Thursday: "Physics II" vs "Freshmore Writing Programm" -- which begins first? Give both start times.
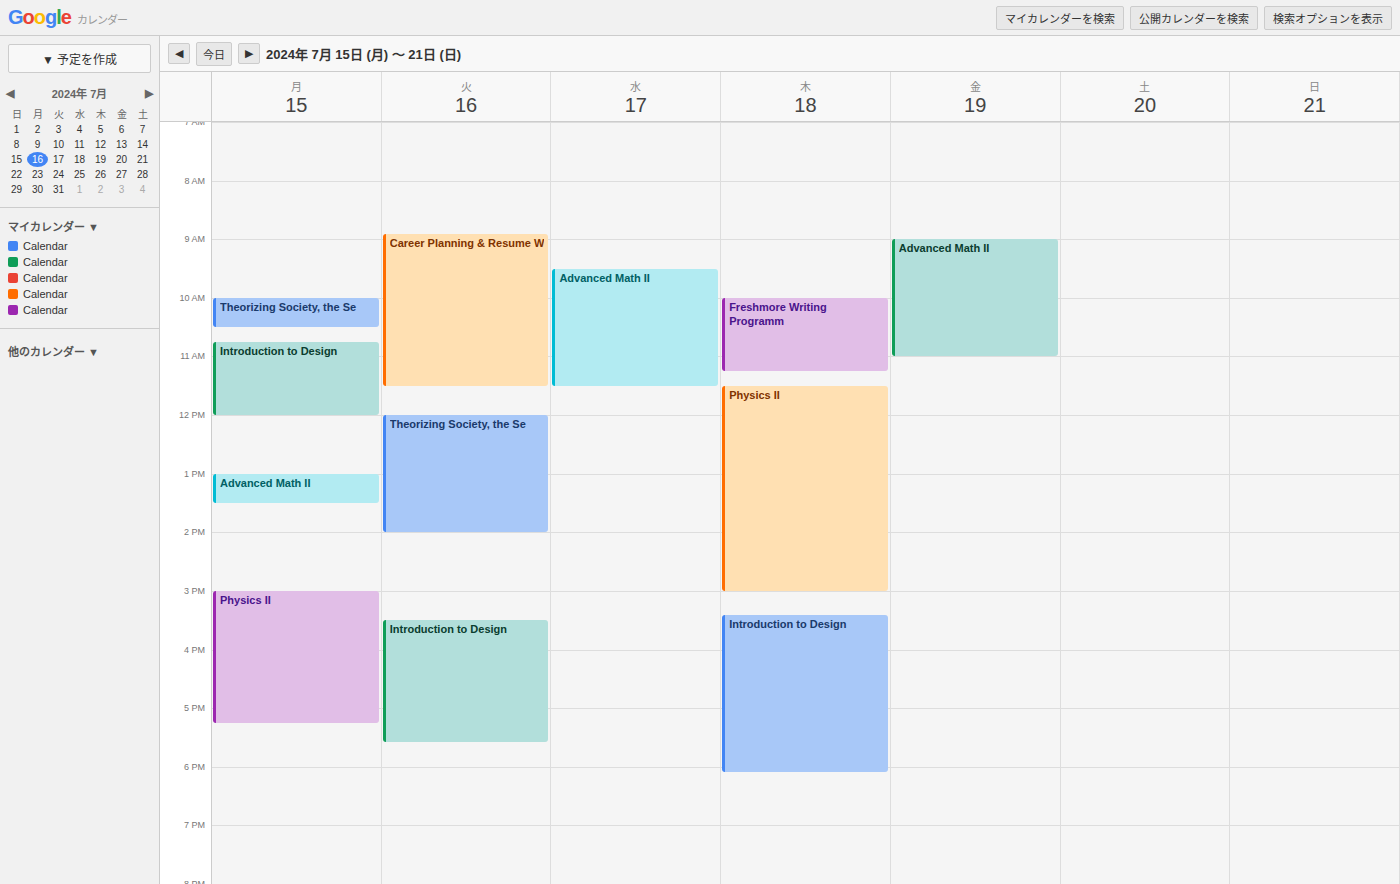
"Freshmore Writing Programm" 10:00 AM; "Physics II" 11:30 AM.